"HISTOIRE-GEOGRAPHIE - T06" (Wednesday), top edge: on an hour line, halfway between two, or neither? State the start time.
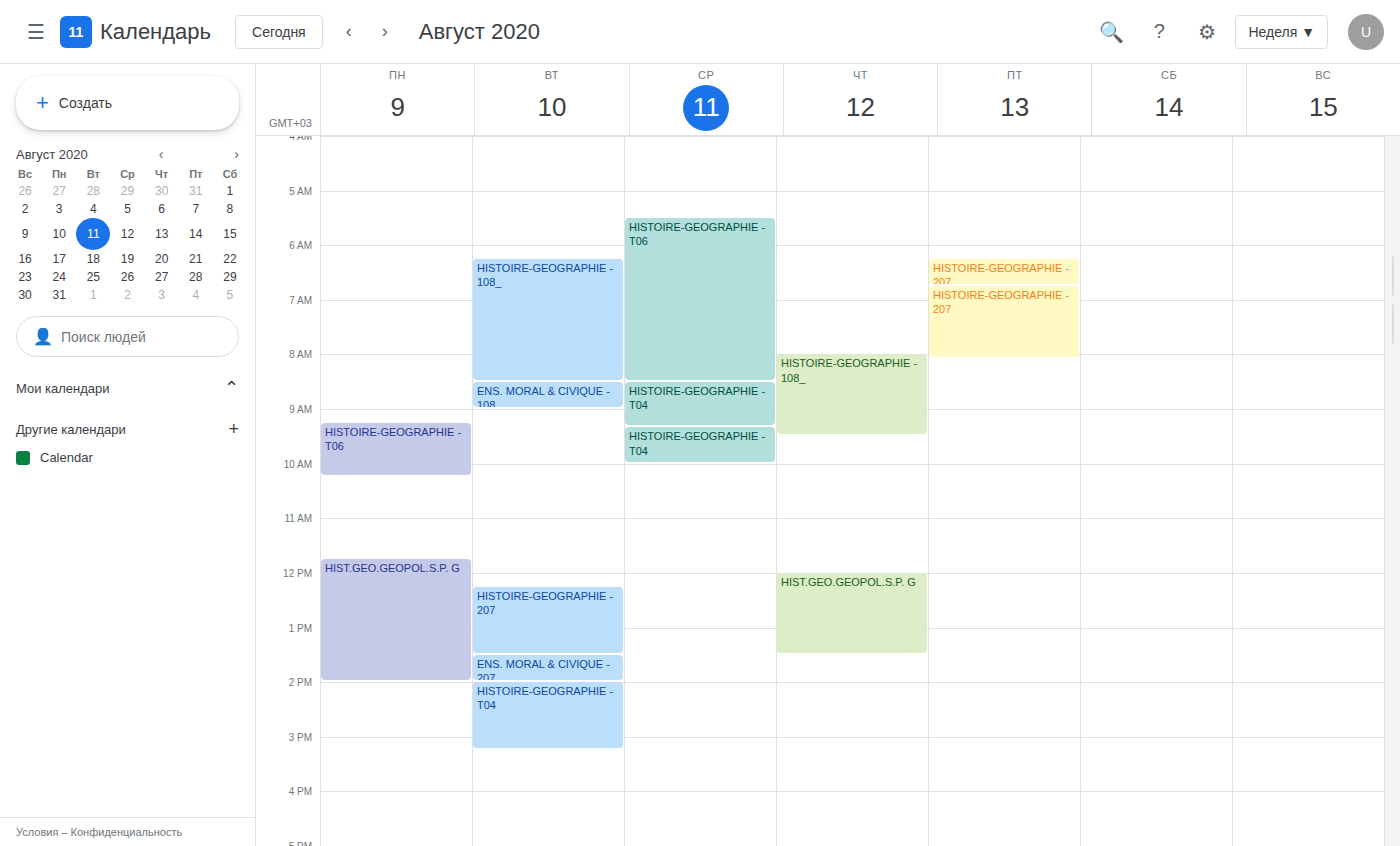
5:30 AM -- halfway between the 5 AM and 6 AM lines.